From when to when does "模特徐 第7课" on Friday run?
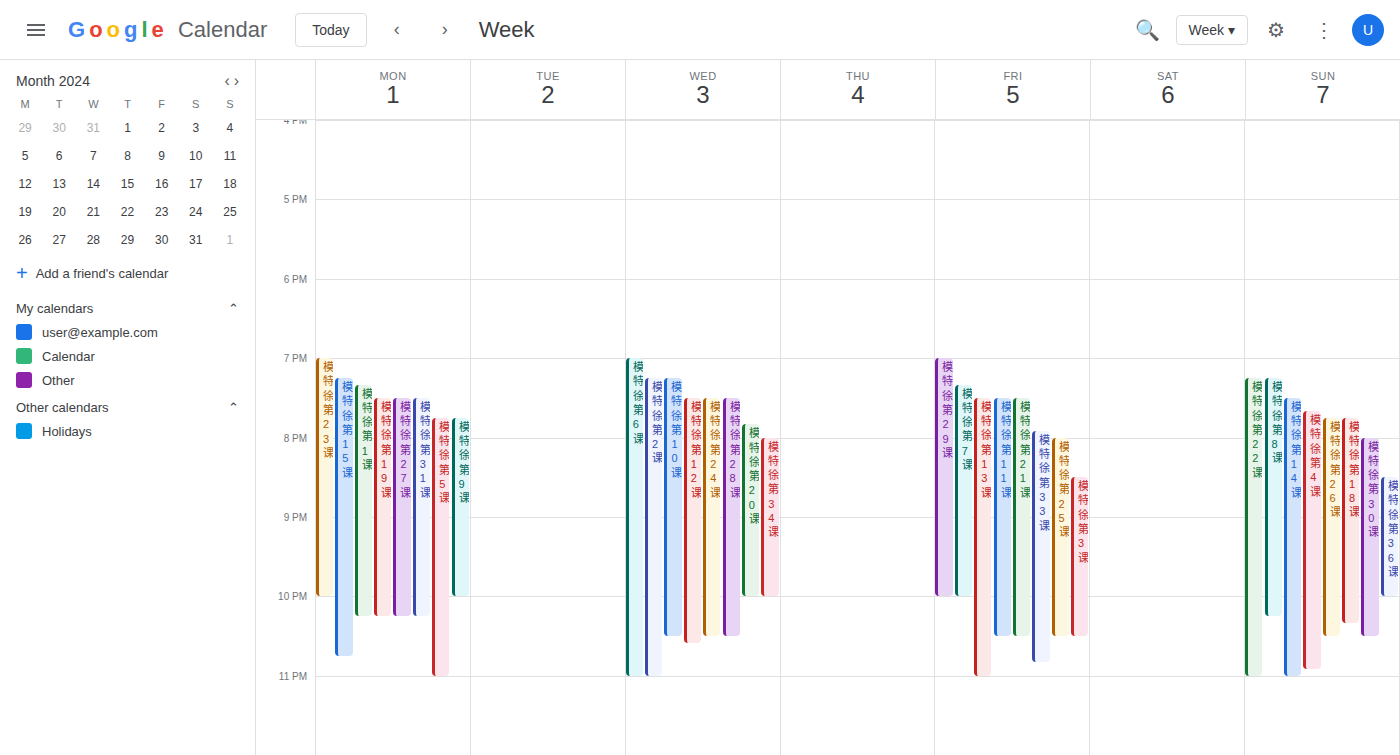
19:20 to 22:00